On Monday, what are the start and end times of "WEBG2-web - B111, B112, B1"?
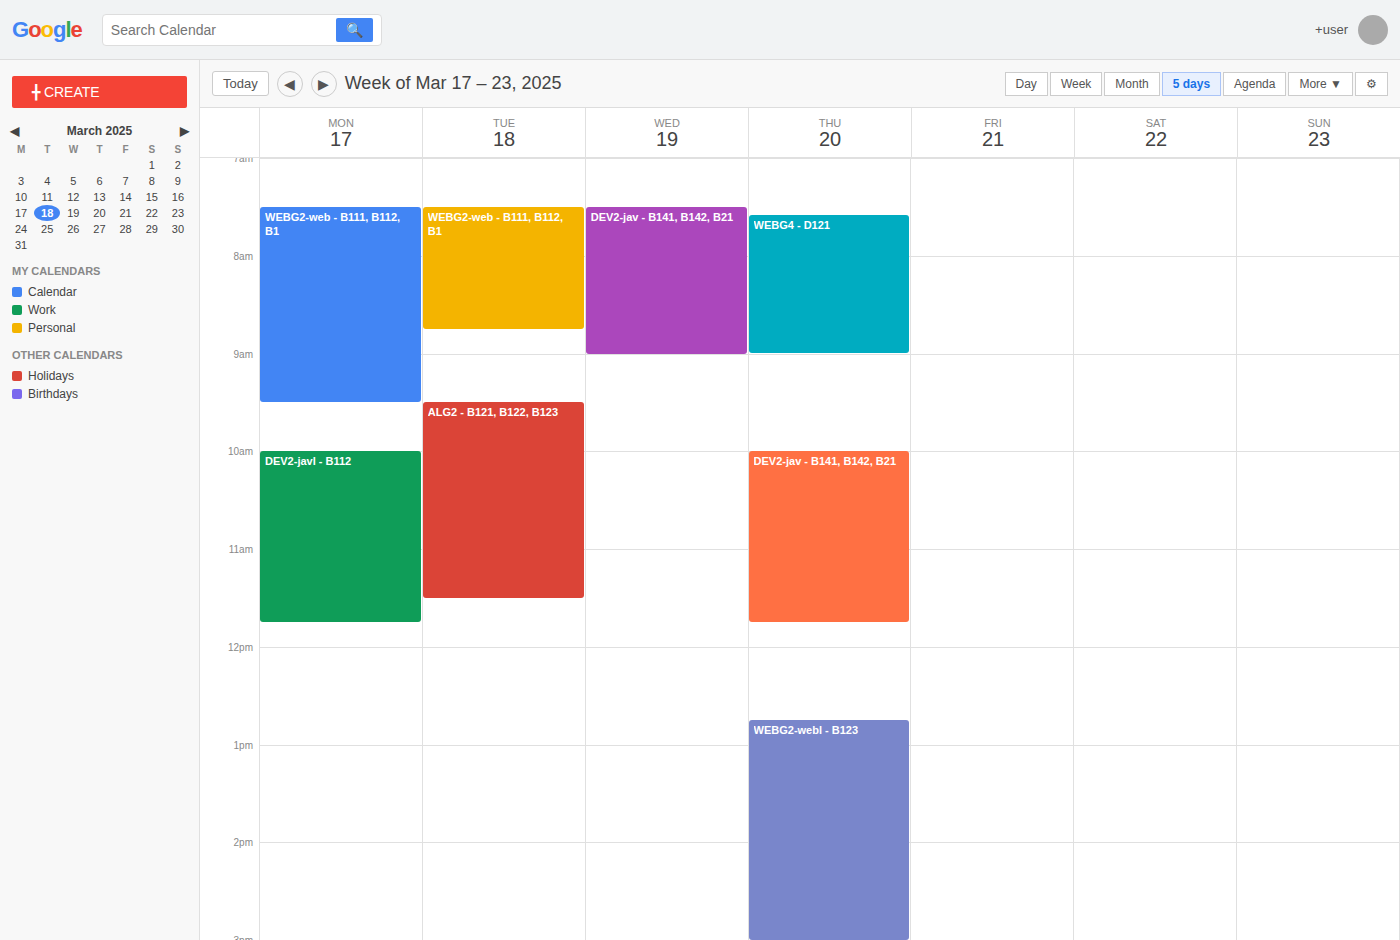
7:30 AM to 9:30 AM